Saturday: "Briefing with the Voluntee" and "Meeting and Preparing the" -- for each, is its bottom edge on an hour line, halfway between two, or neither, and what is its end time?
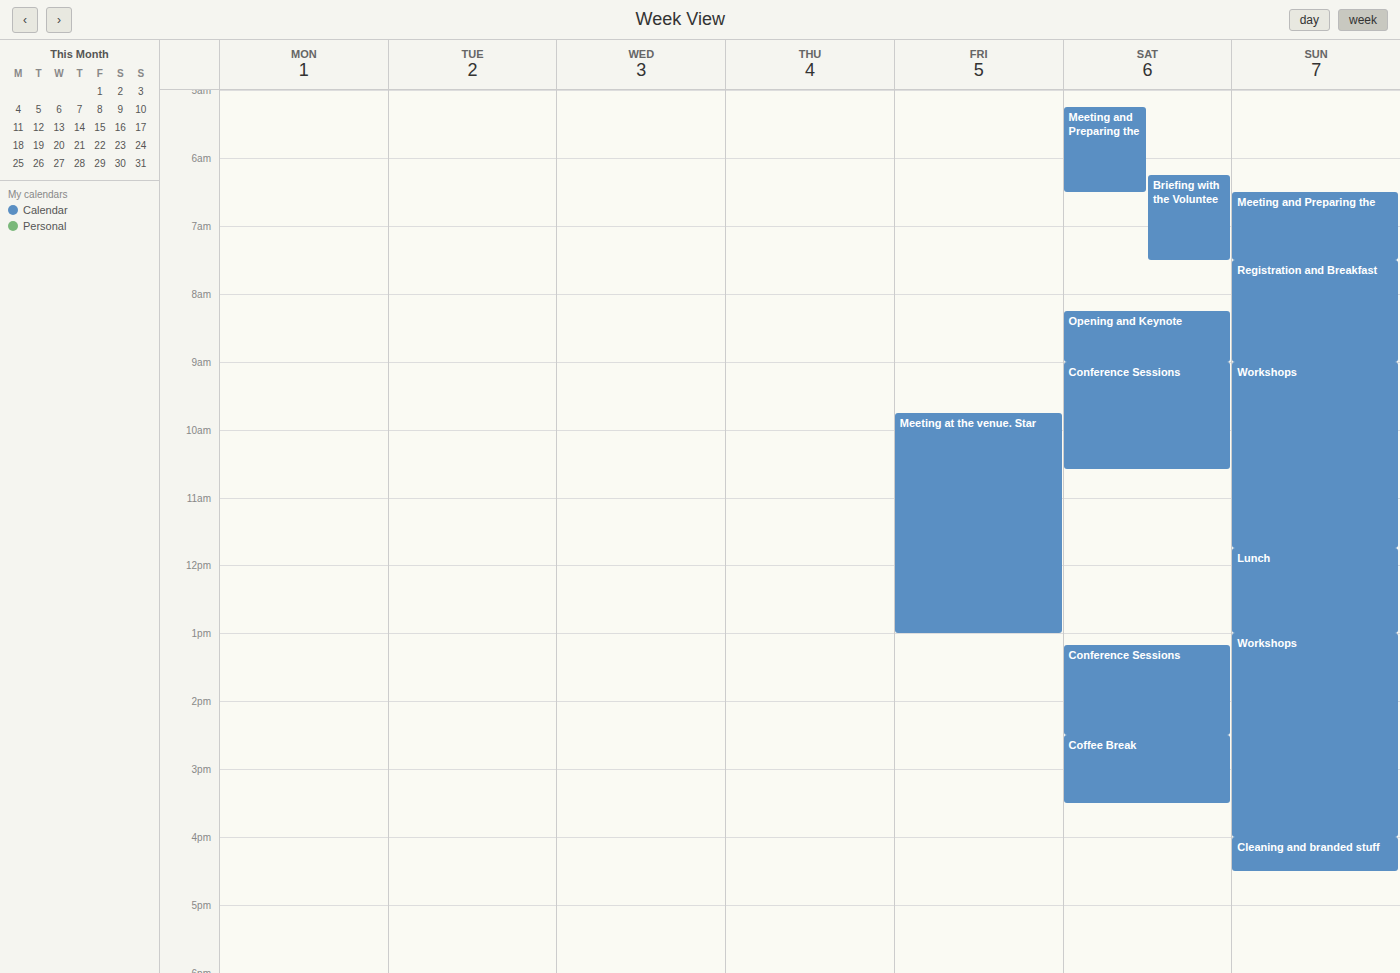
"Briefing with the Voluntee": 7:30 AM, halfway between the 7 AM and 8 AM lines. "Meeting and Preparing the": 6:30 AM, halfway between the 6 AM and 7 AM lines.